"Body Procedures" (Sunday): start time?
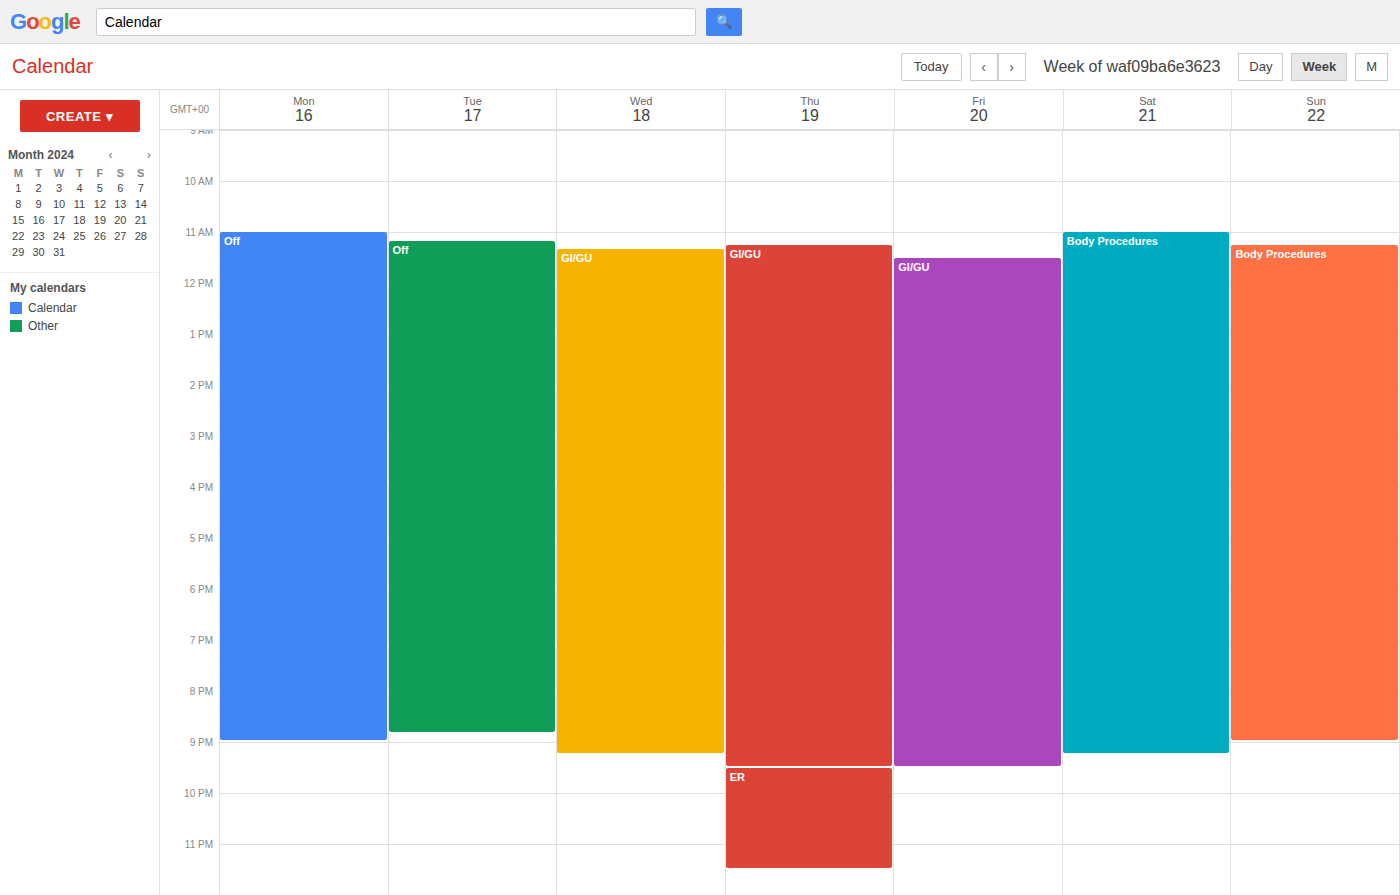
11:15 AM